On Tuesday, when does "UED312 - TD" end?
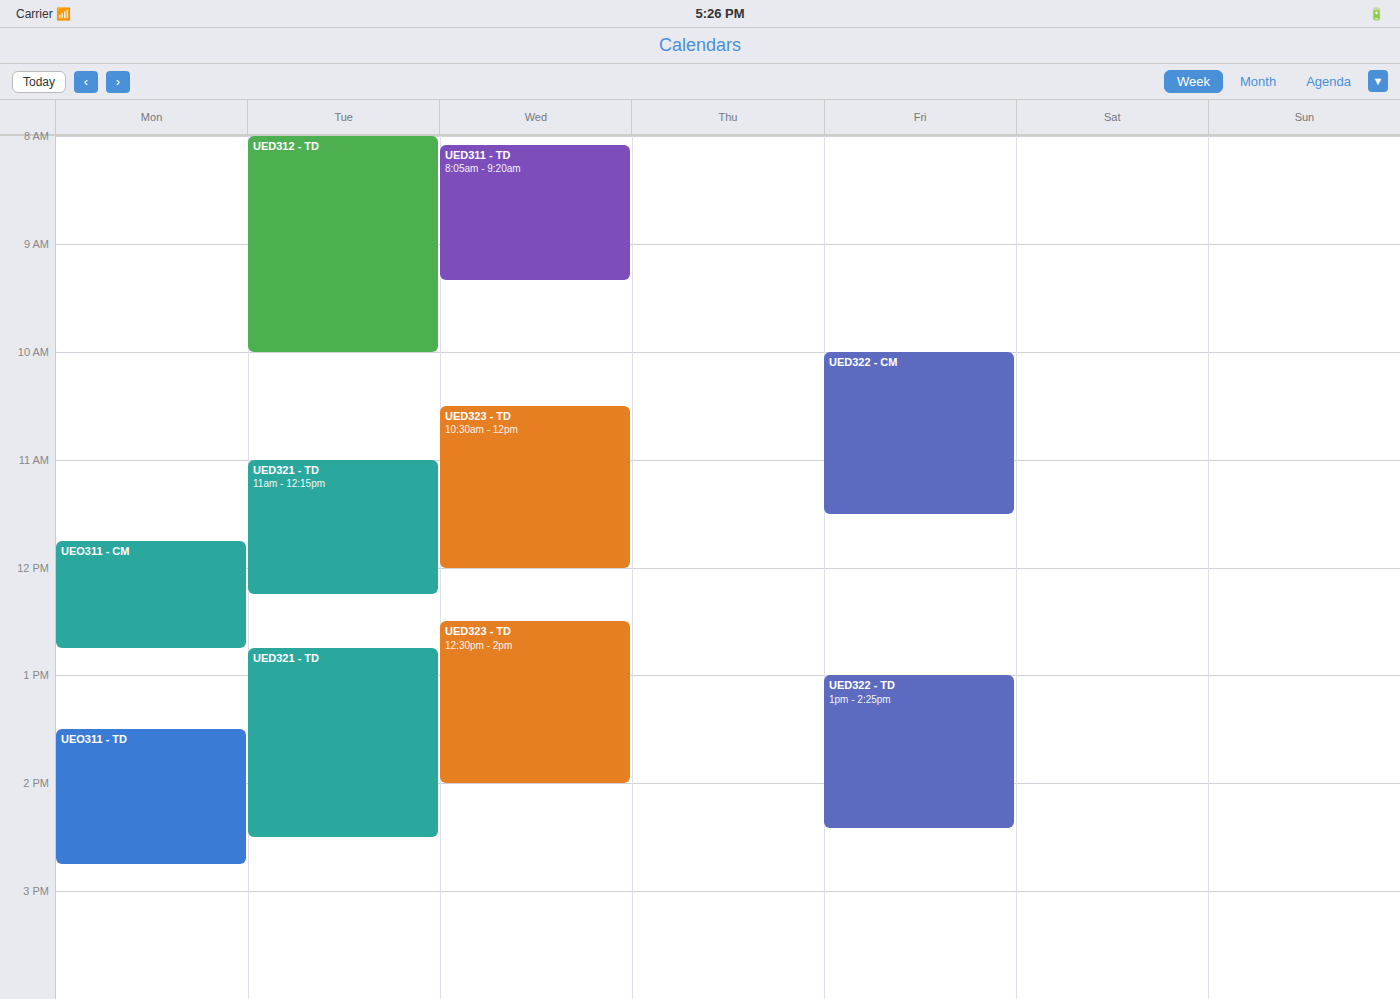
10:00 AM